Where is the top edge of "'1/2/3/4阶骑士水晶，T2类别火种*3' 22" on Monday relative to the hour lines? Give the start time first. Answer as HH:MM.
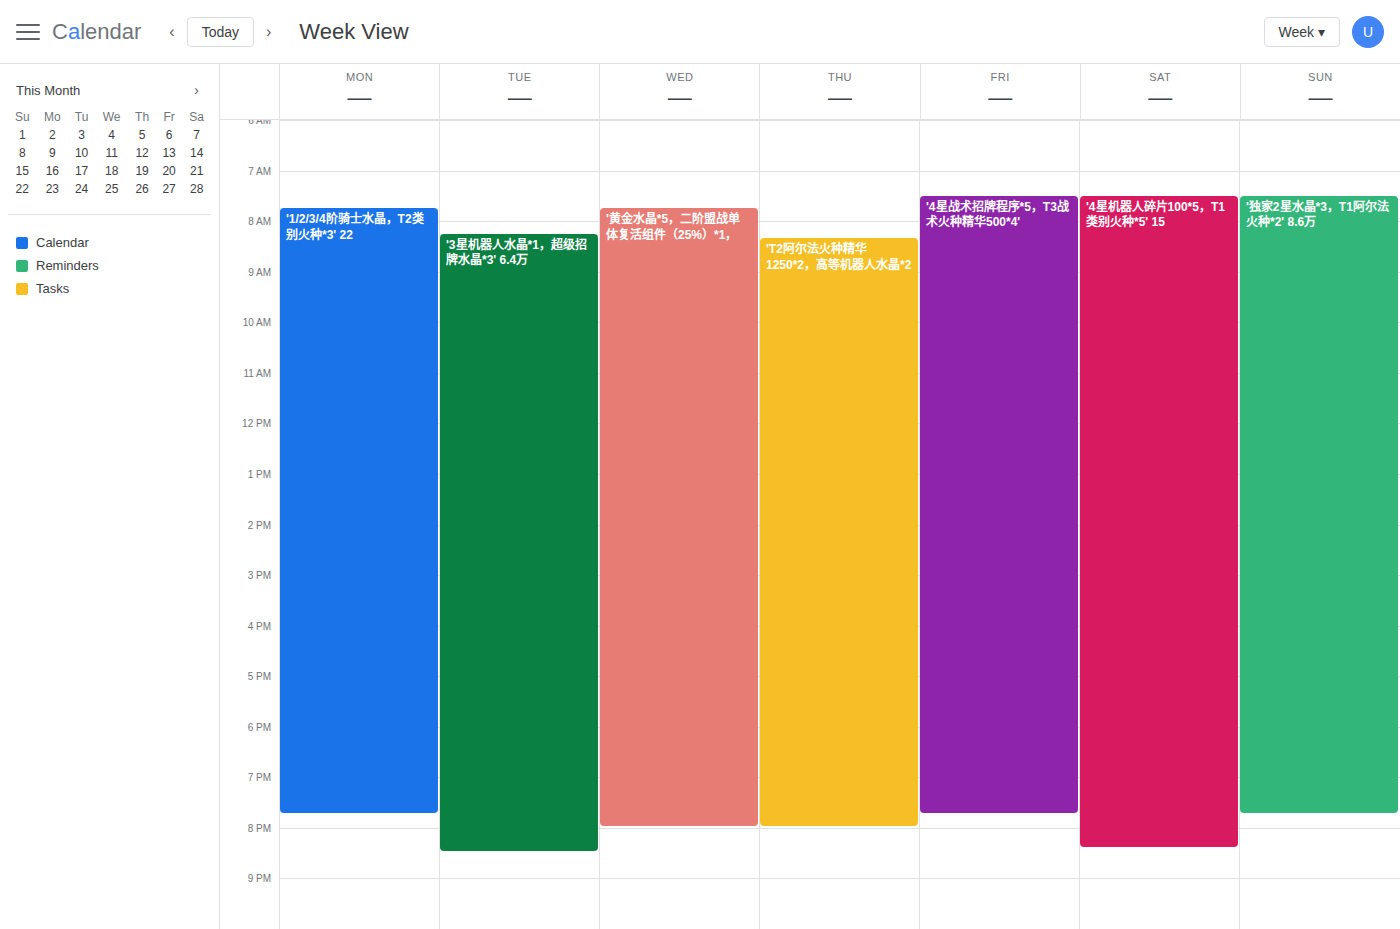
07:45 -- neither: three quarters of the way from the 07:00 line to the 08:00 line.